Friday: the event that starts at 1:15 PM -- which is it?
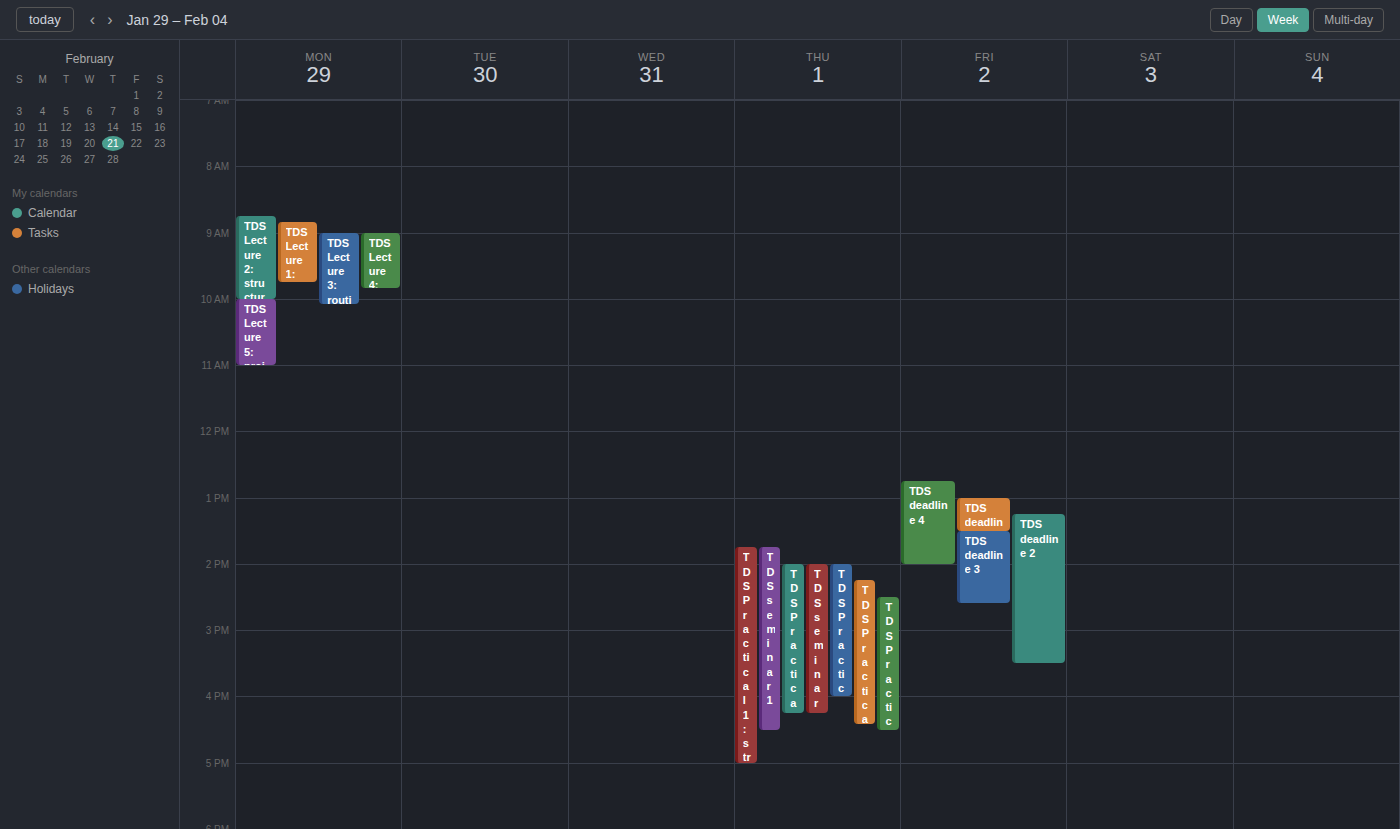
"TDS deadline 2"